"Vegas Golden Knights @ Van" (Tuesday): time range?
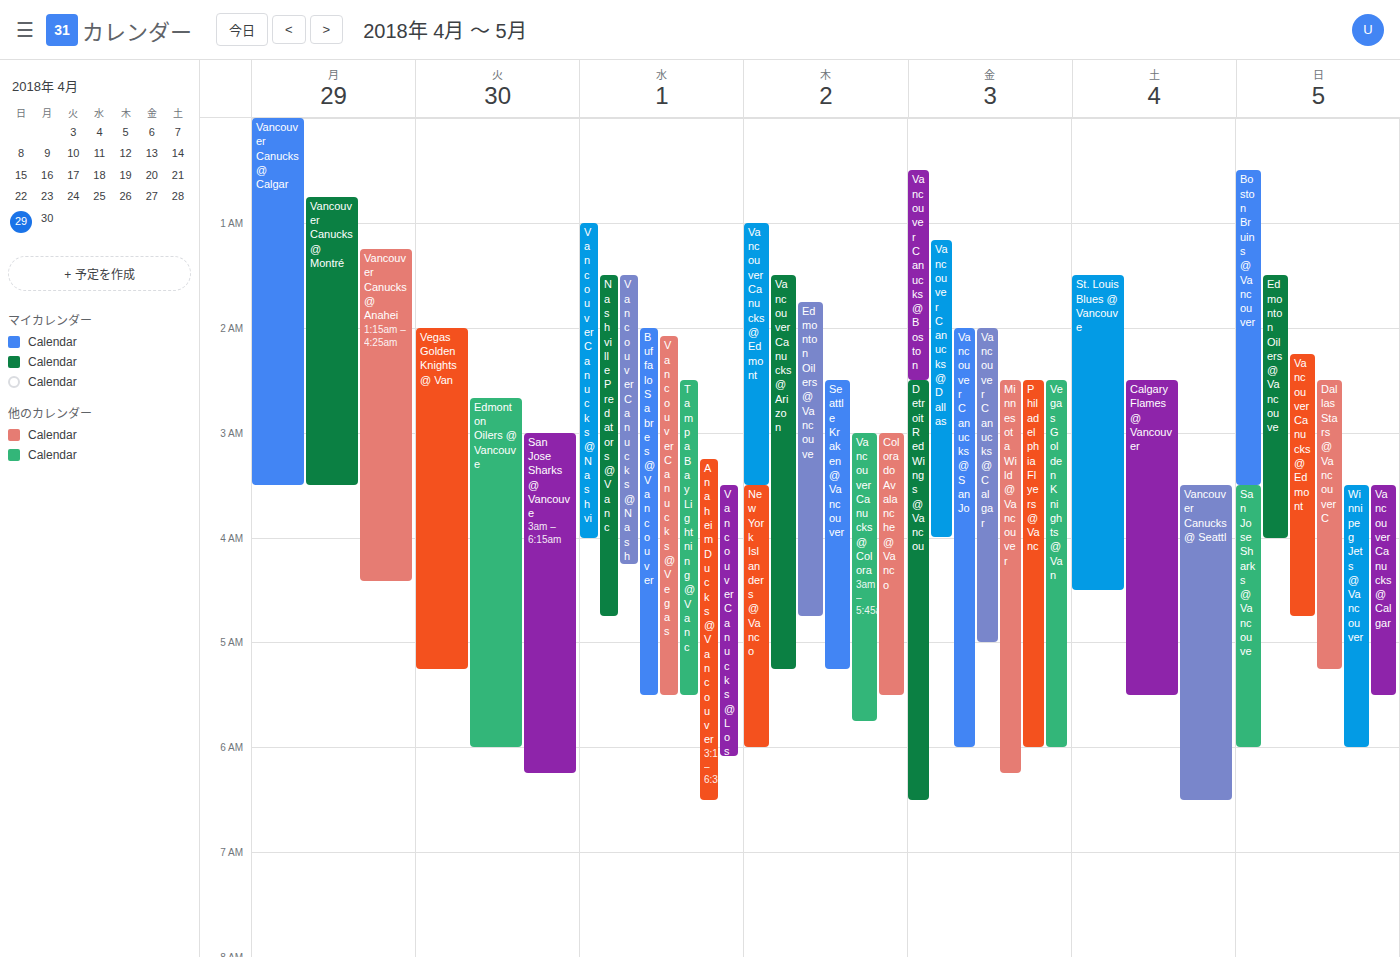
2:00 AM to 5:15 AM